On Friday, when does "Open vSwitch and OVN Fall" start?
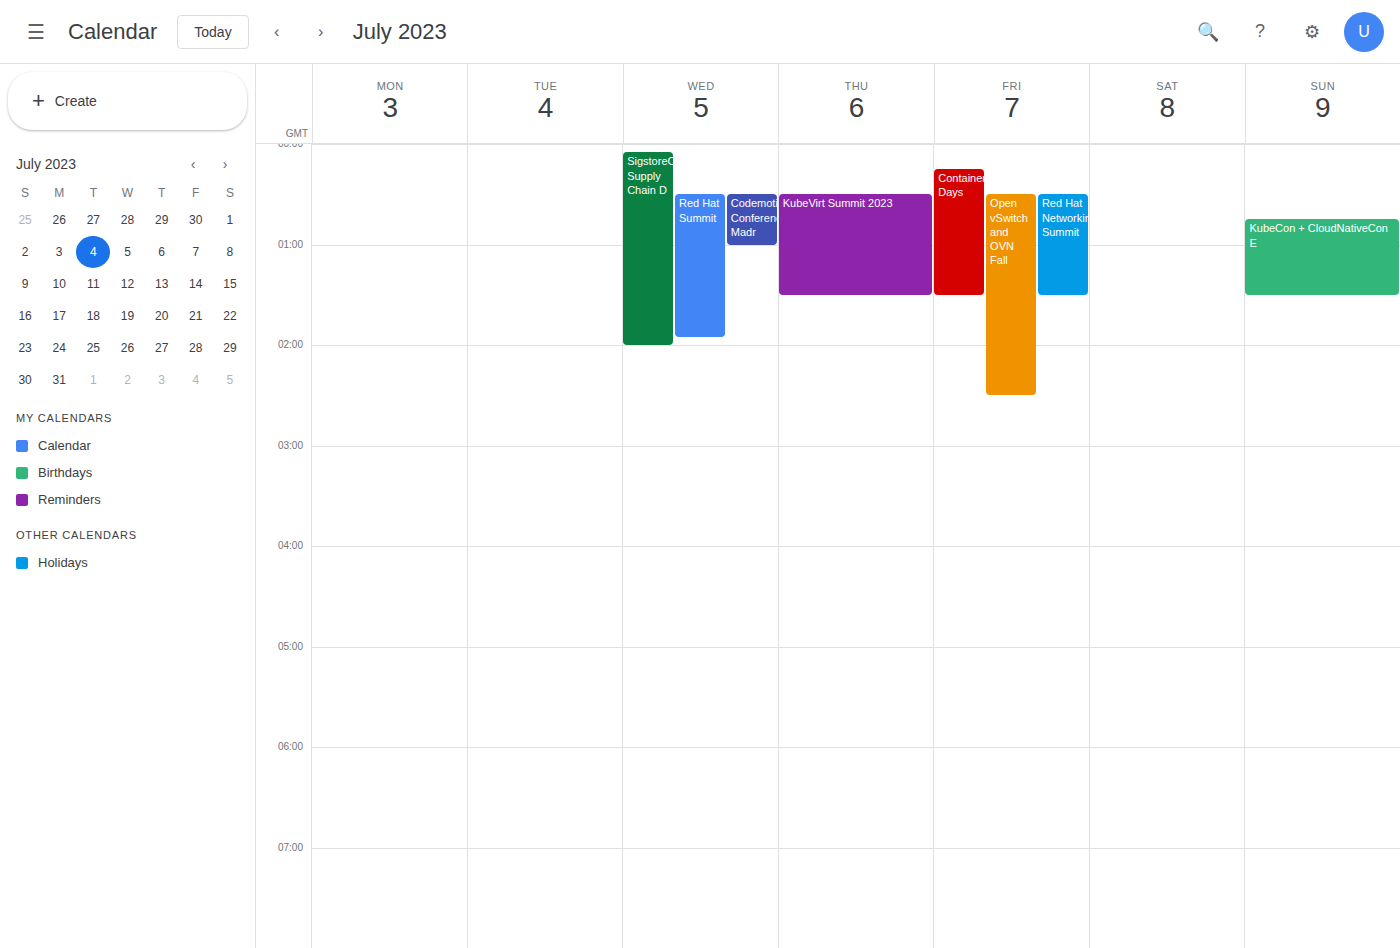
12:30 AM